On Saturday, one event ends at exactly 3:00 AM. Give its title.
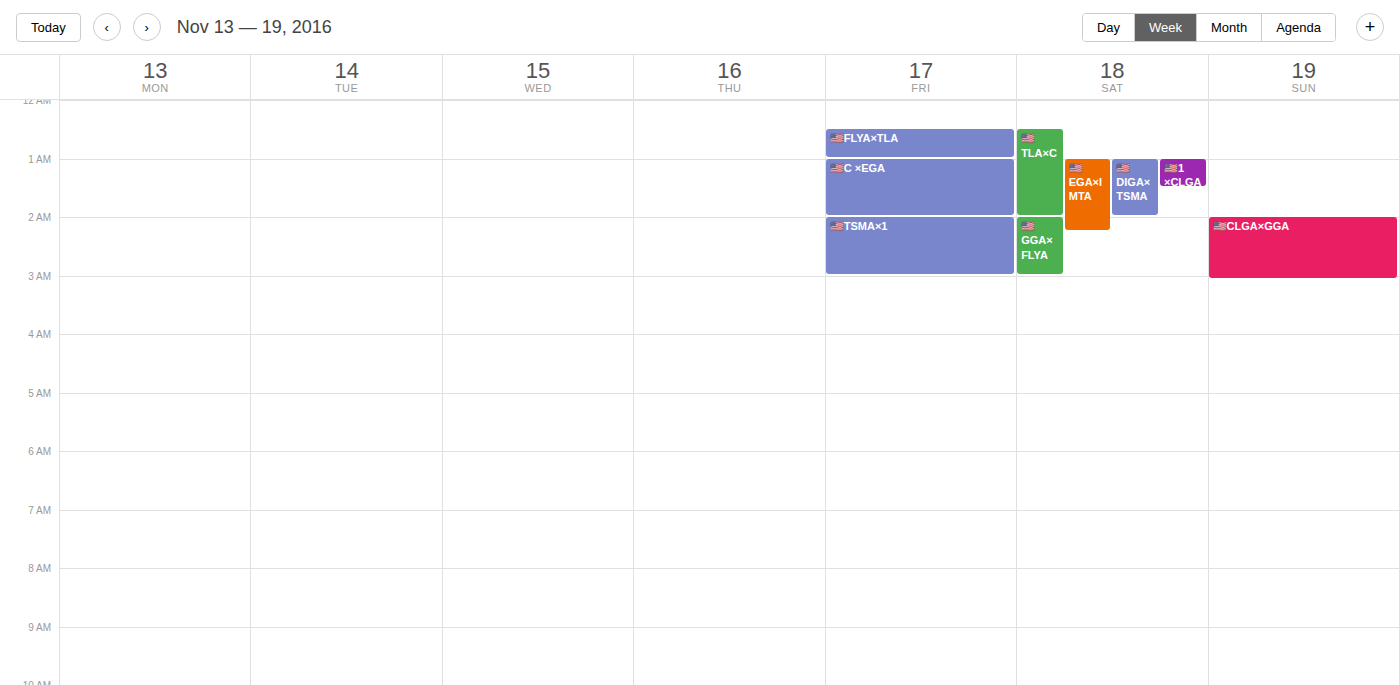
"🇺🇸GGA×FLYA"